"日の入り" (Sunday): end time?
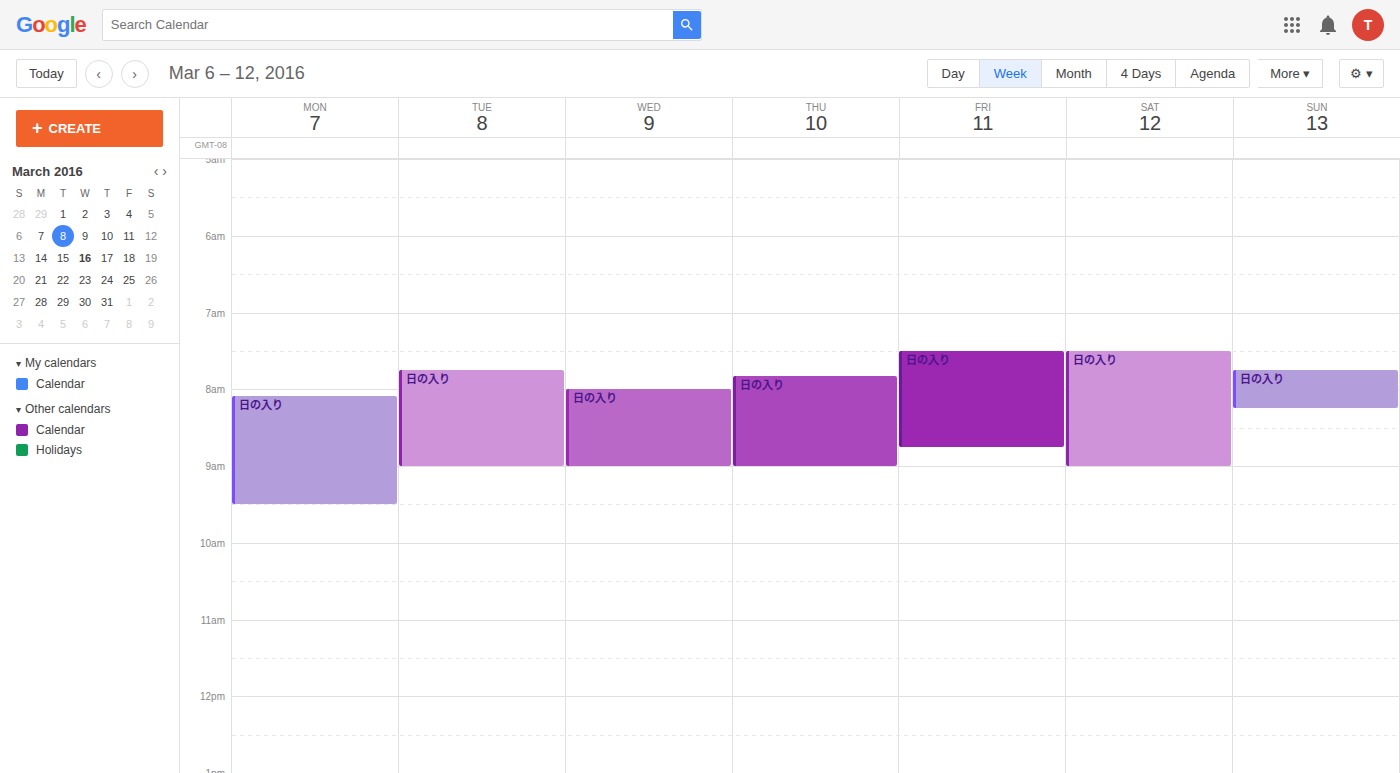
8:15 AM